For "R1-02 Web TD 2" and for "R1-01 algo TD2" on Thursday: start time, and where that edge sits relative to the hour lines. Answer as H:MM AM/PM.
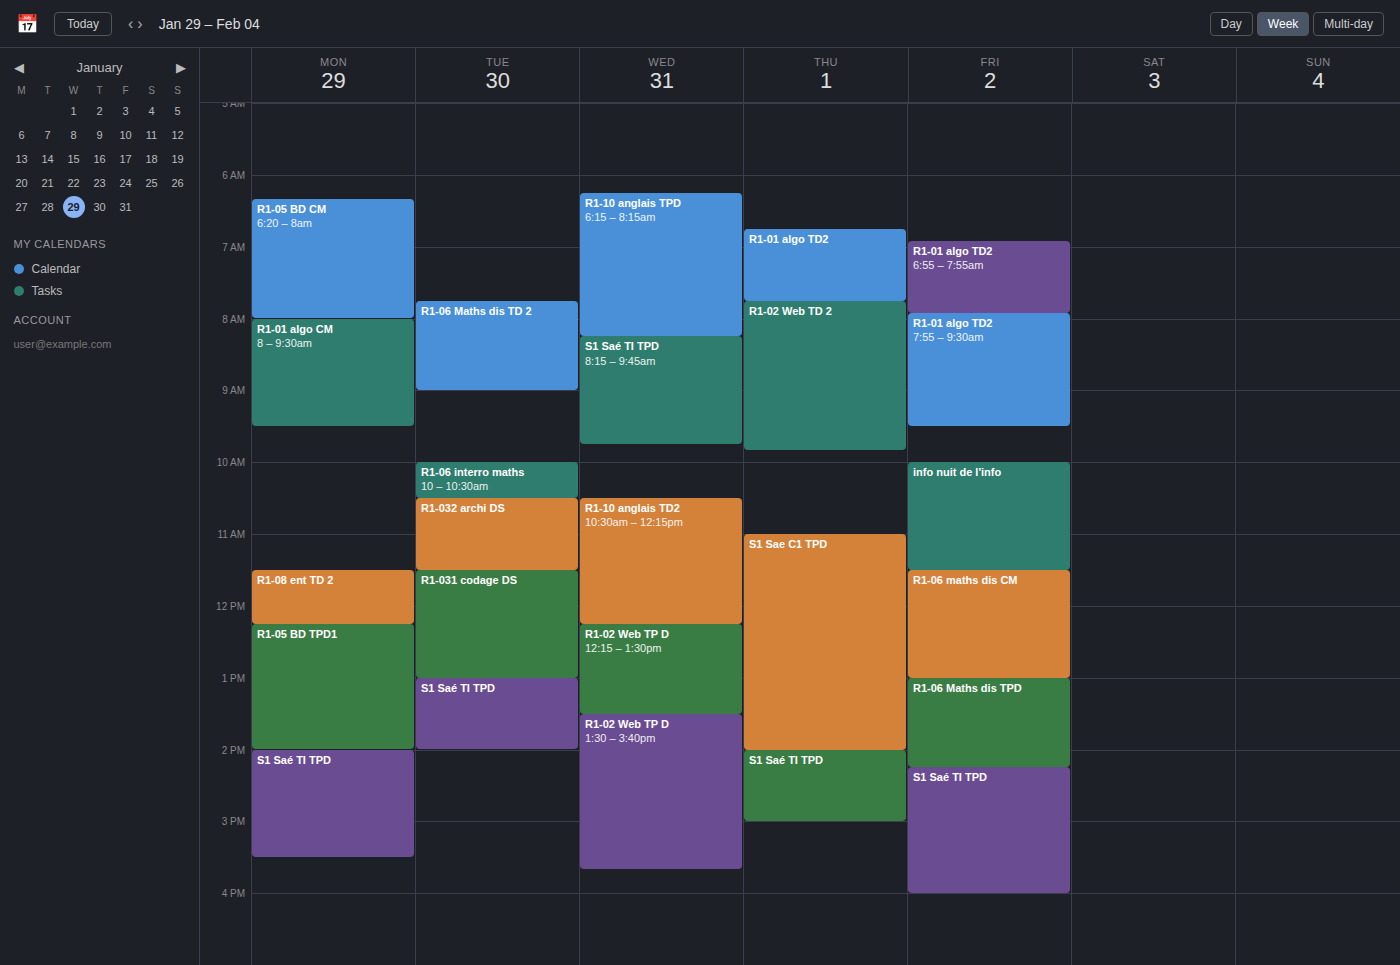
"R1-02 Web TD 2": 7:45 AM, neither: three quarters of the way from the 7 AM line to the 8 AM line. "R1-01 algo TD2": 6:45 AM, neither: three quarters of the way from the 6 AM line to the 7 AM line.